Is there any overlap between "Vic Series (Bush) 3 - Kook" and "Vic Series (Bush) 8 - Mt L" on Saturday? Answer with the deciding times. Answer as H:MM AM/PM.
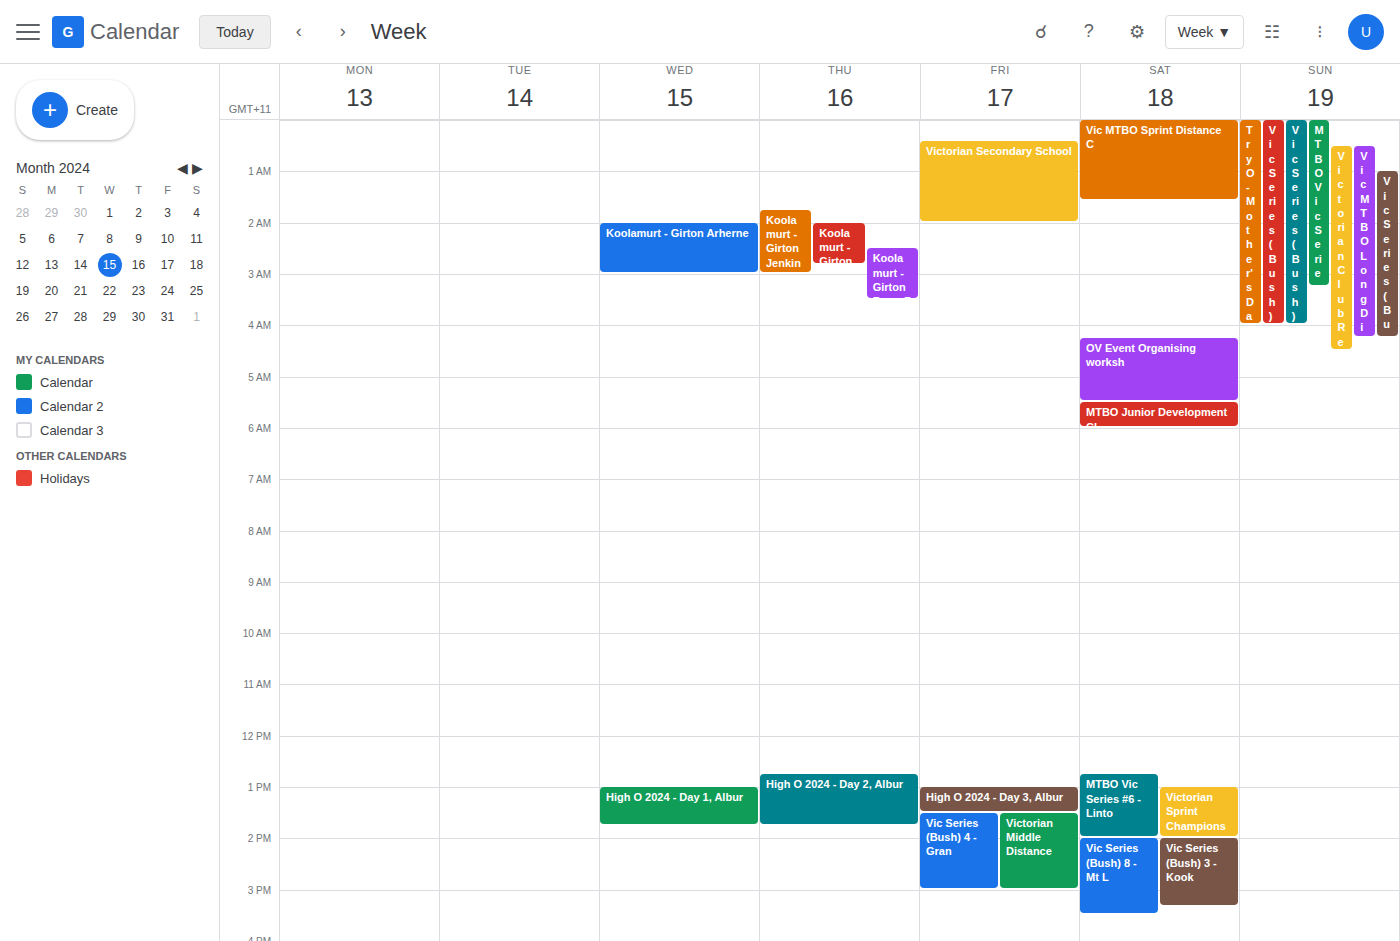
"Vic Series (Bush) 3 - Kook" runs 2:00 PM to 3:20 PM, inside "Vic Series (Bush) 8 - Mt L" -- they overlap.